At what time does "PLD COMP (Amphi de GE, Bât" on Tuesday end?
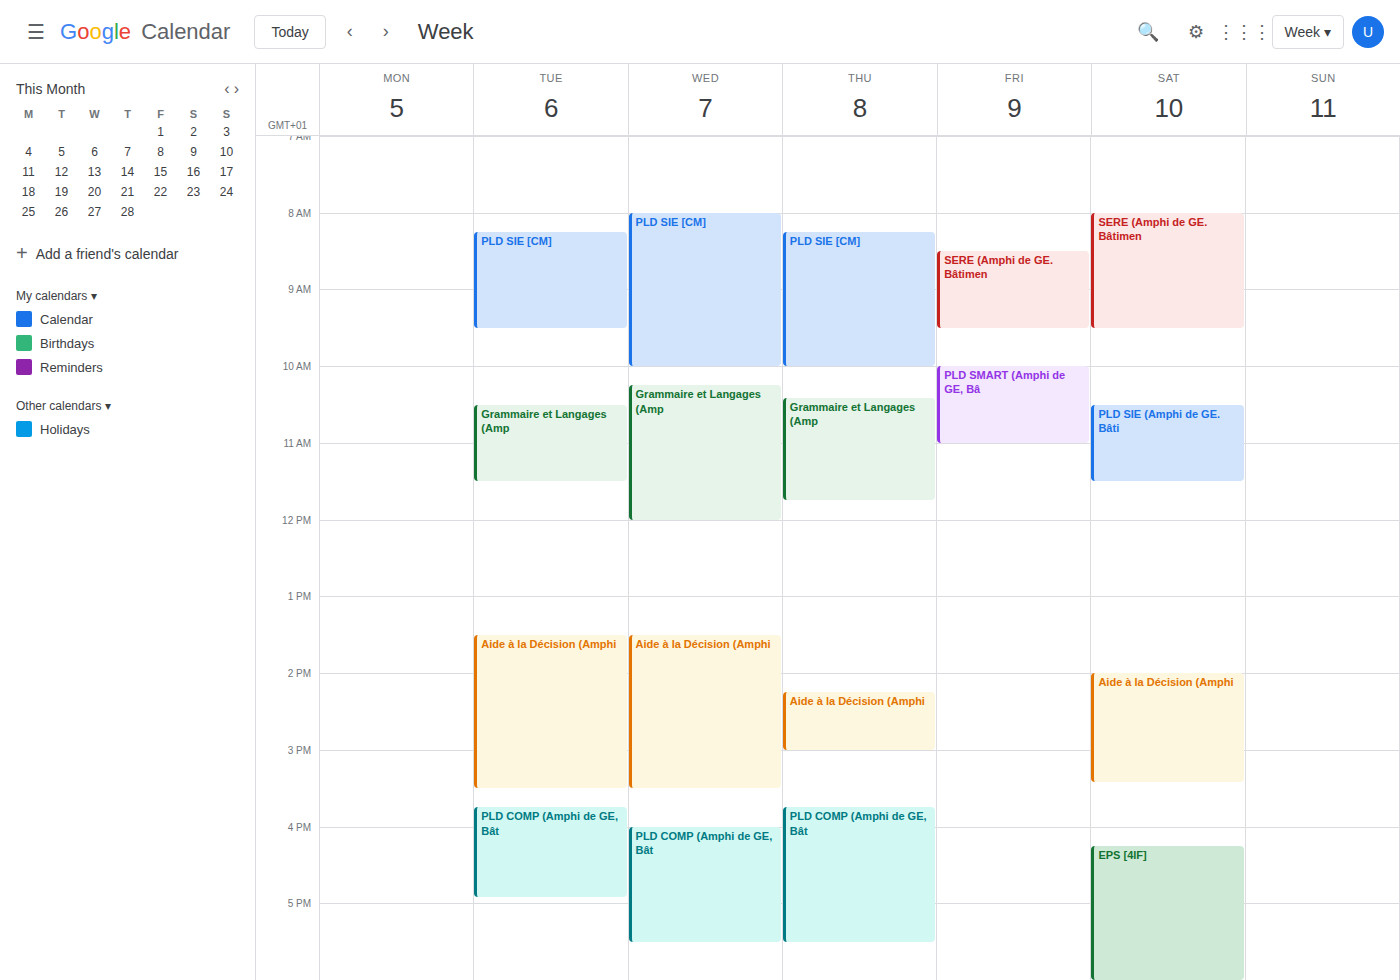
4:55 PM